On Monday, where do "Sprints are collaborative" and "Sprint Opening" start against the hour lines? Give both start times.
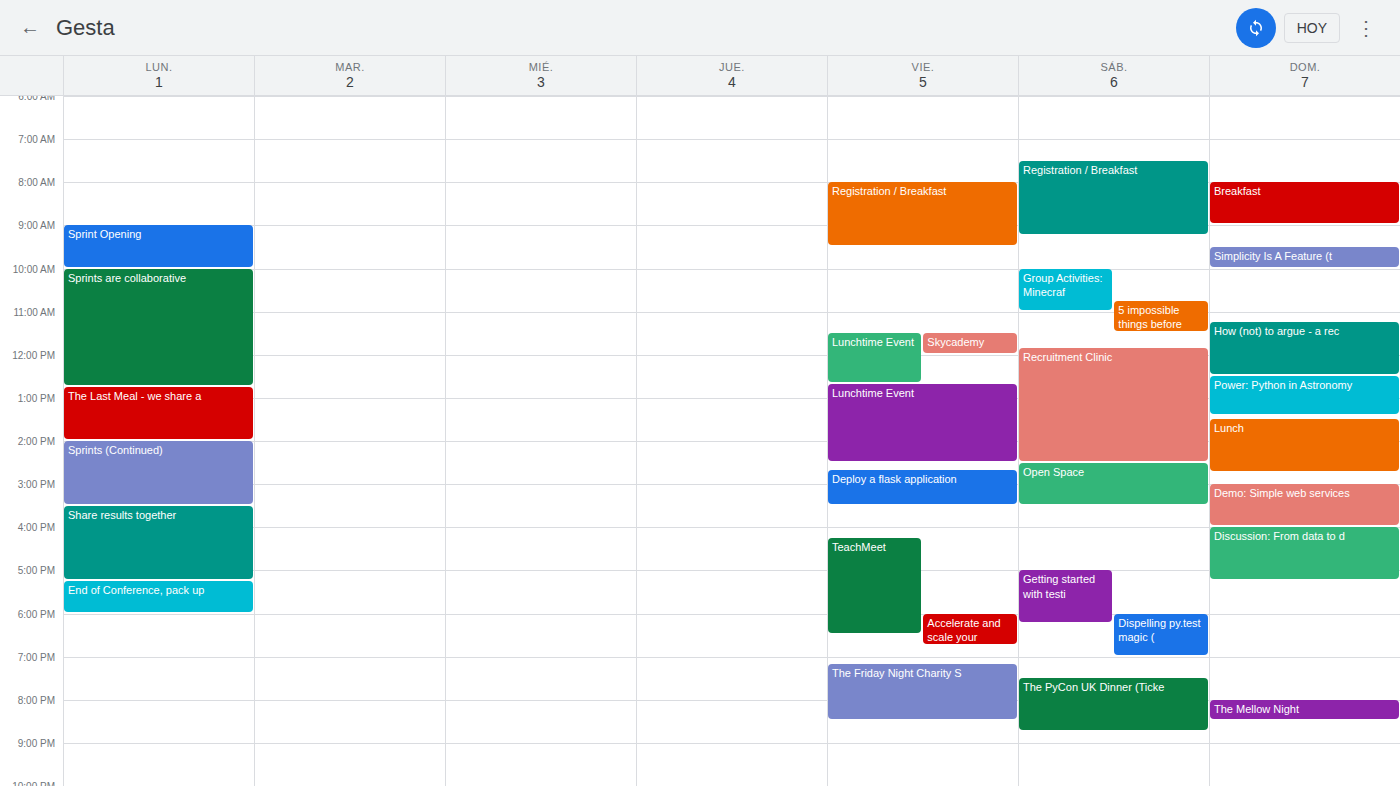
"Sprints are collaborative": 10:00 AM, exactly on the 10 AM line. "Sprint Opening": 9:00 AM, exactly on the 9 AM line.